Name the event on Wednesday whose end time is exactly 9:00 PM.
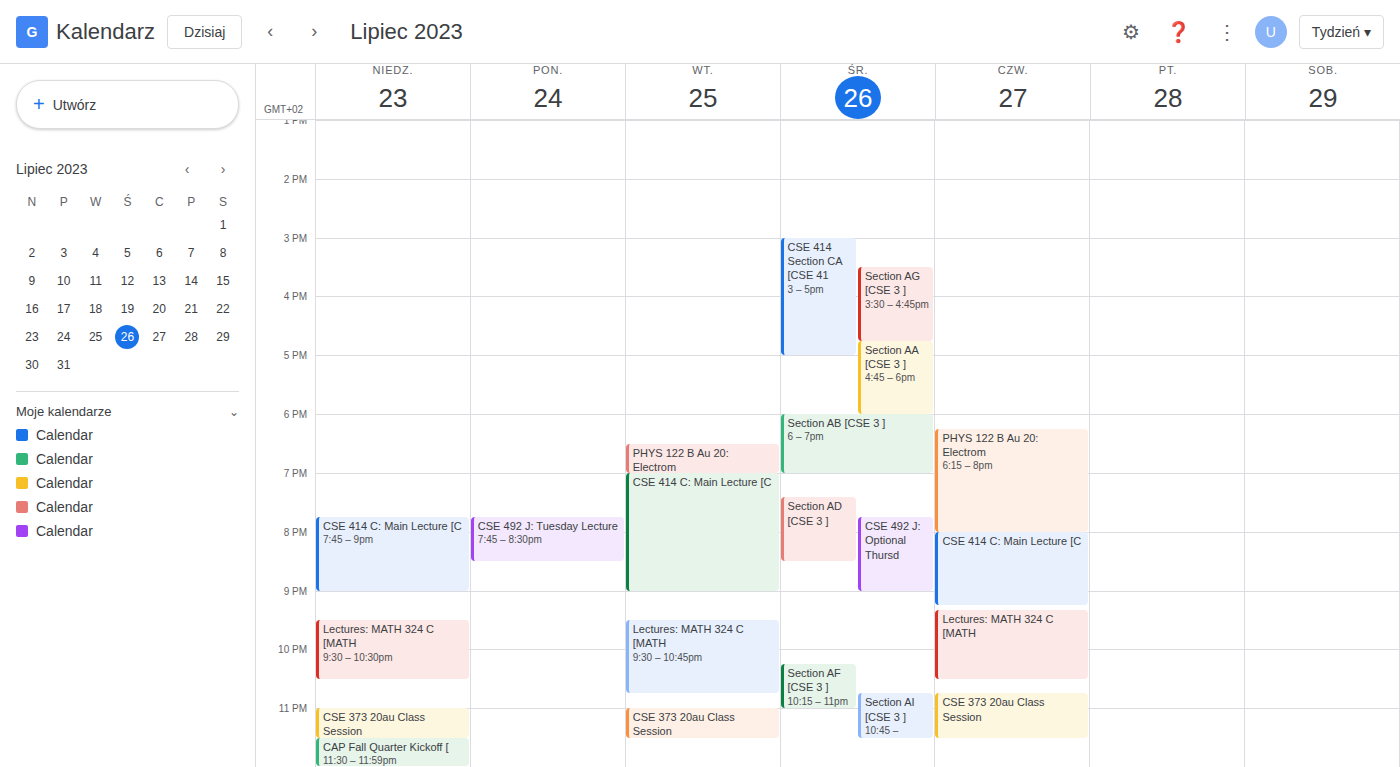
"CSE 492 J: Optional Thursd"